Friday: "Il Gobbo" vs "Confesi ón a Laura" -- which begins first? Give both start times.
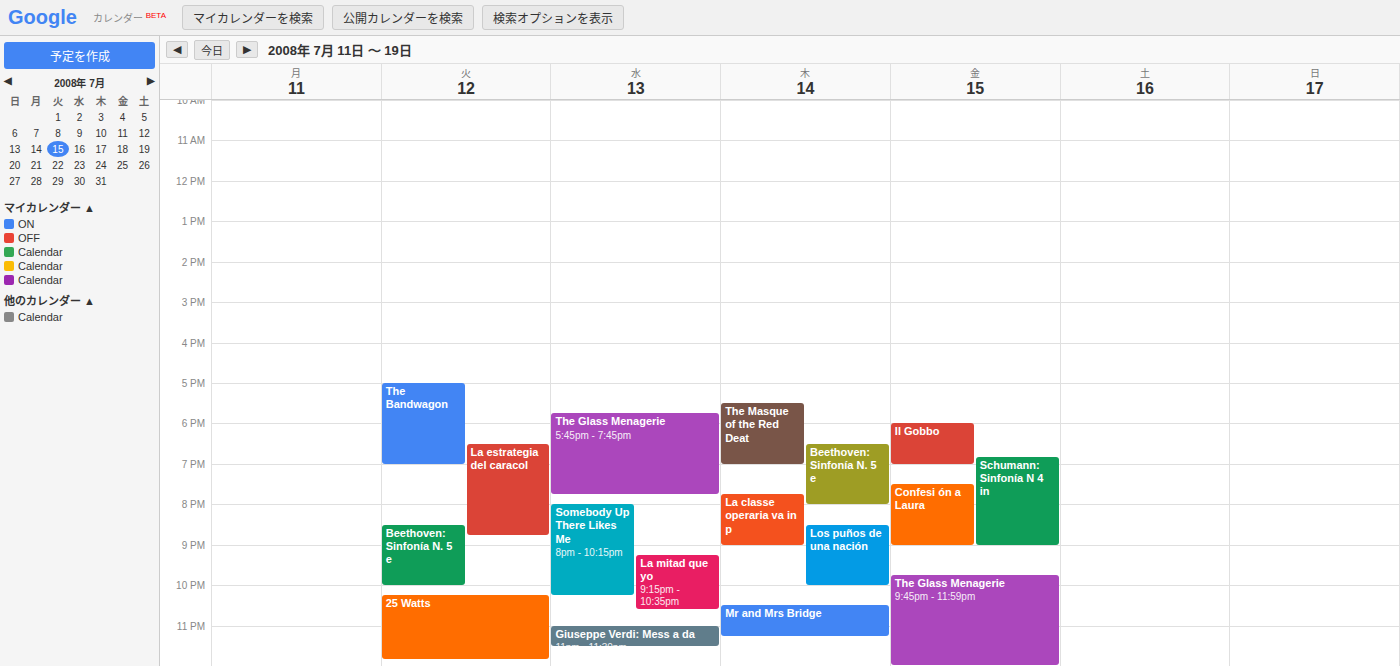
"Il Gobbo" 18:00; "Confesi ón a Laura" 19:30.